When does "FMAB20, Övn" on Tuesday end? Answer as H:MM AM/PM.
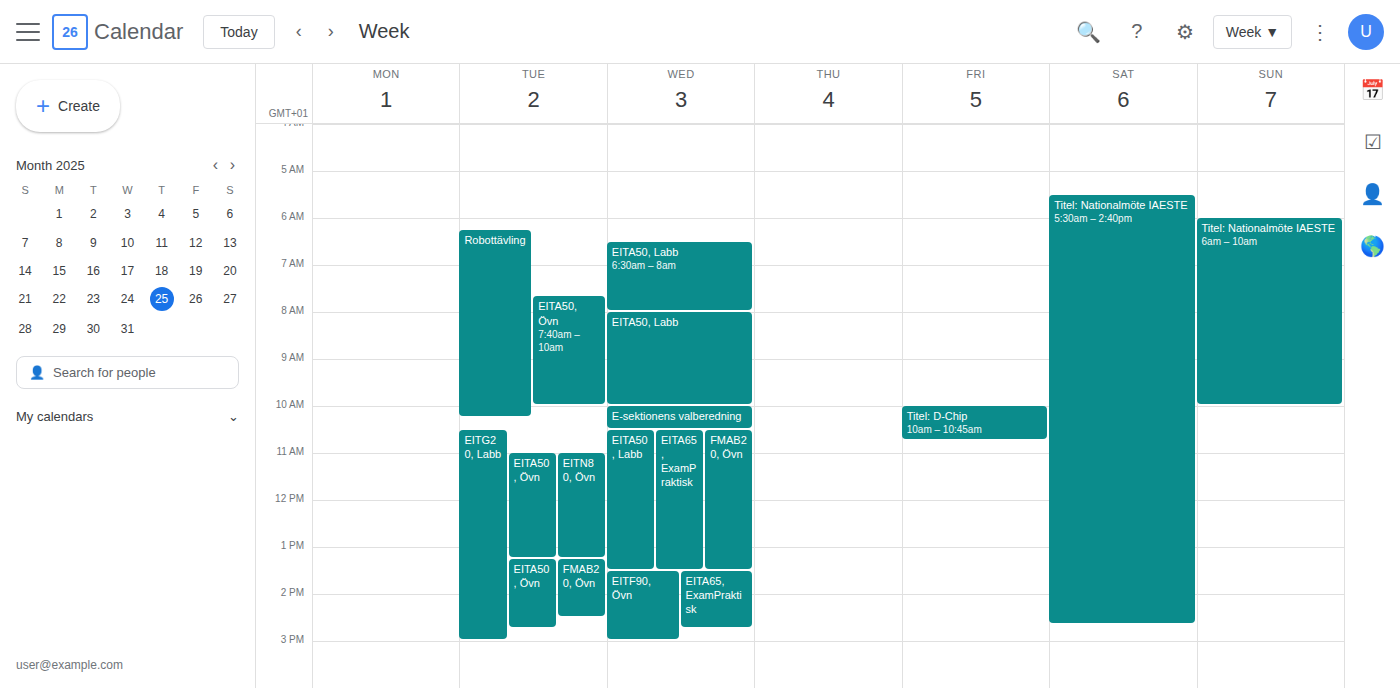
2:30 PM